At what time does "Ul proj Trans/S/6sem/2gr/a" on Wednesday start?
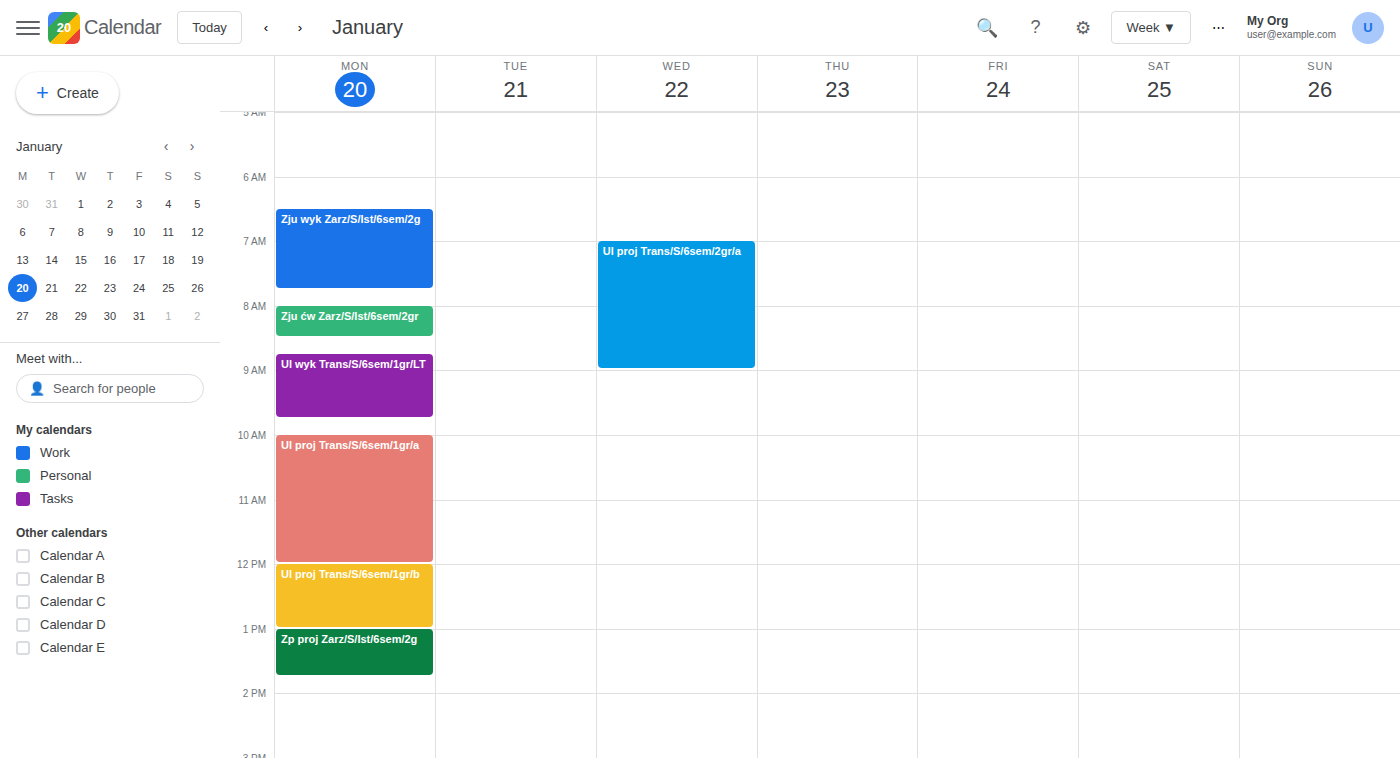
7:00 AM